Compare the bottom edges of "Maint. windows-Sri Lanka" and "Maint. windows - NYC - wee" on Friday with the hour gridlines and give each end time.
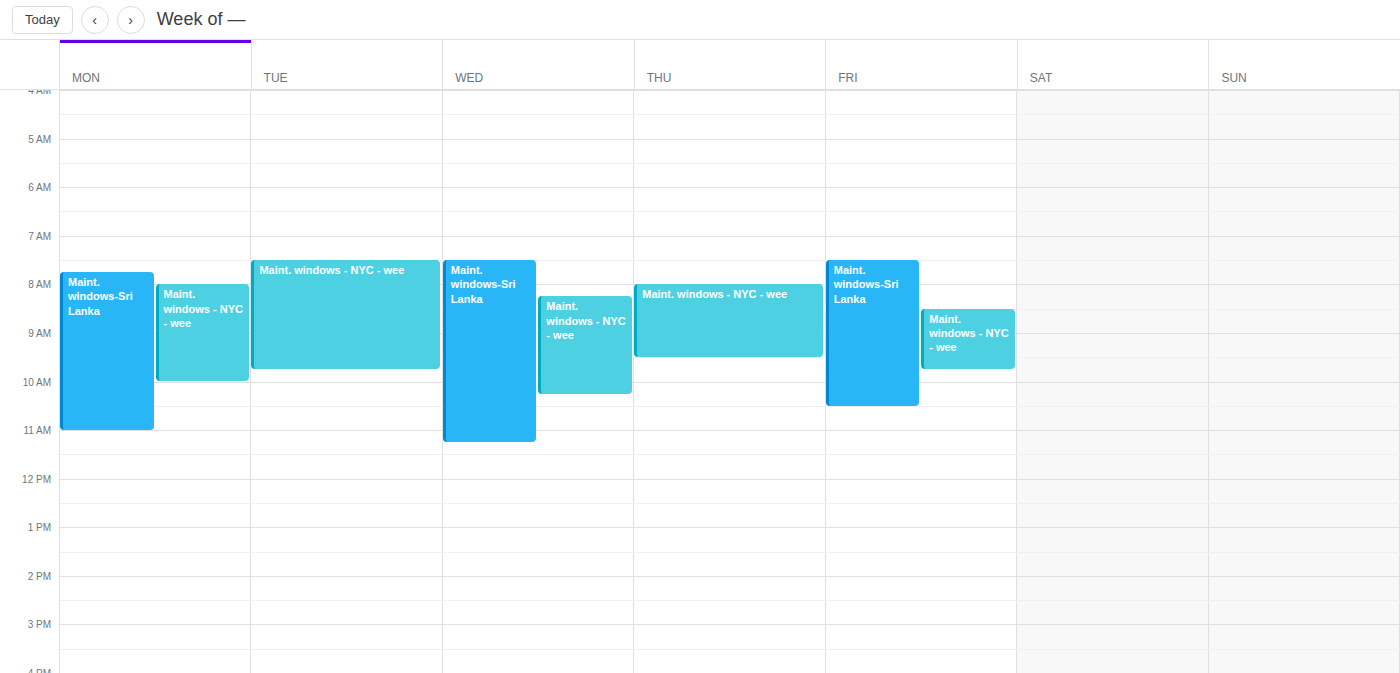
"Maint. windows-Sri Lanka": 10:30, halfway between the 10:00 and 11:00 lines. "Maint. windows - NYC - wee": 09:45, neither: three quarters of the way from the 09:00 line to the 10:00 line.